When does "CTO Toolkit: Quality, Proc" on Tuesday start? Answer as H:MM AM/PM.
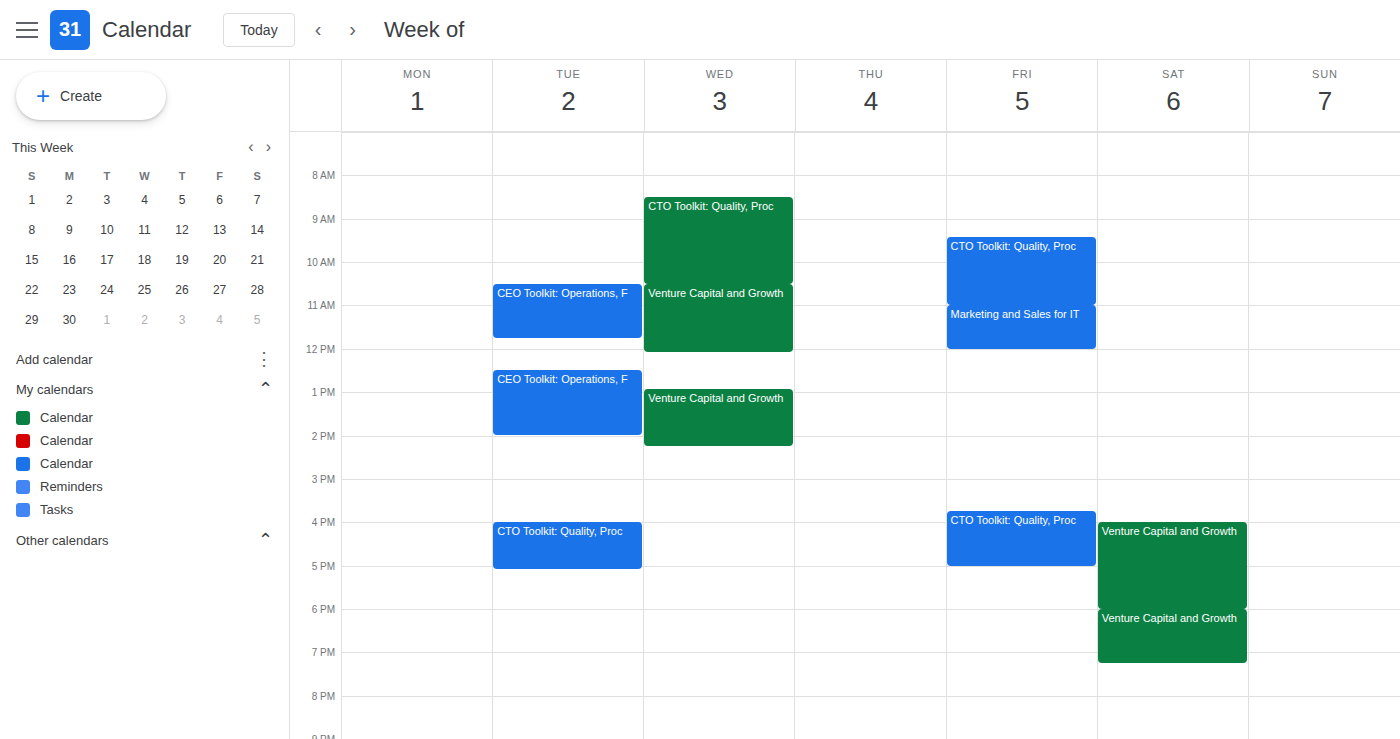
4:00 PM